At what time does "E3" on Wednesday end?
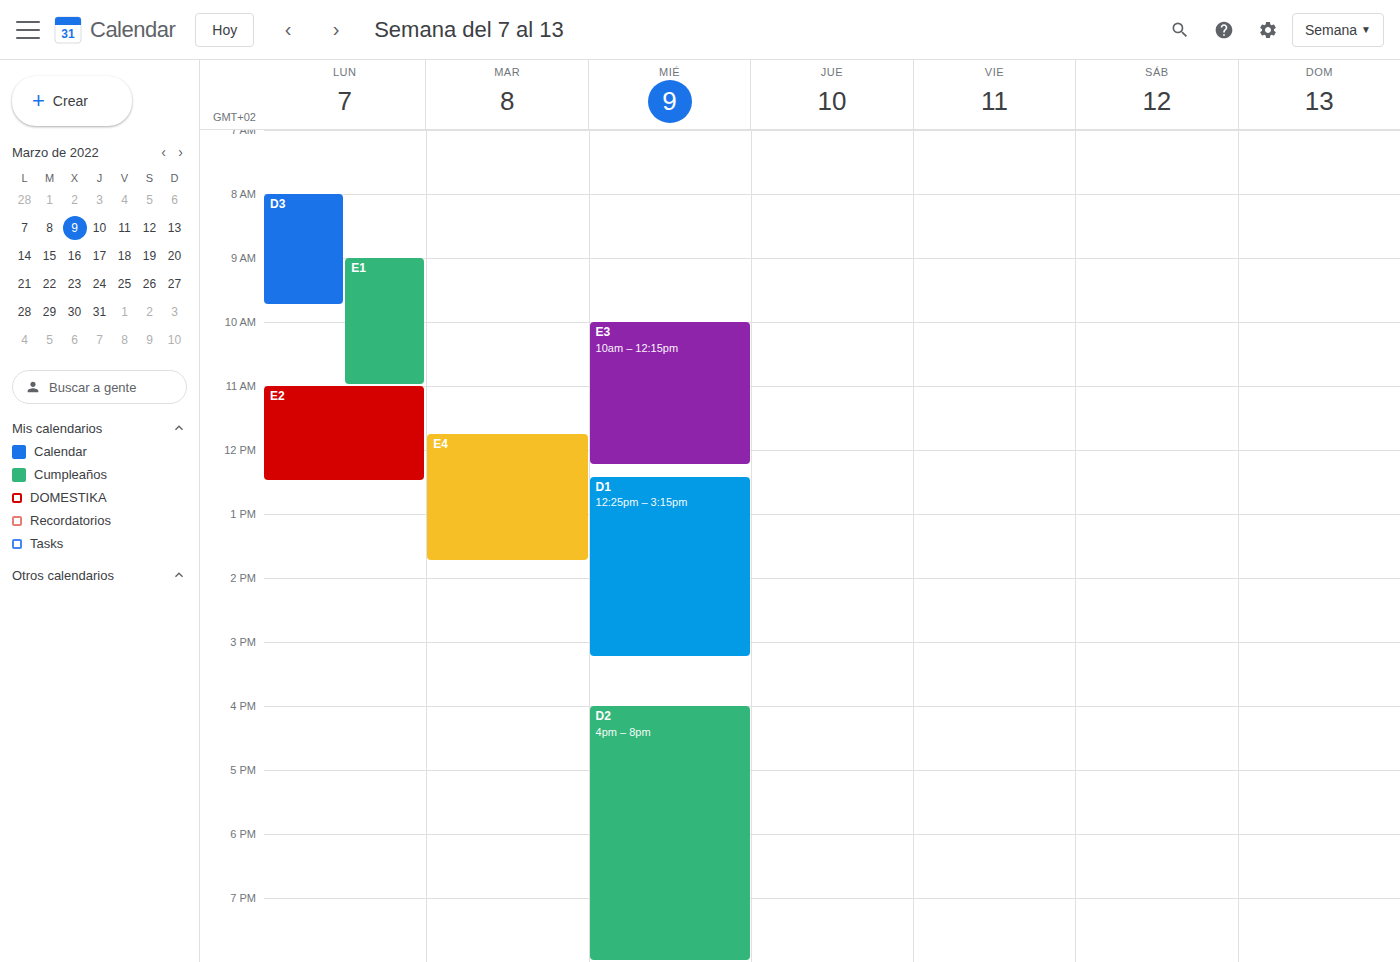
12:15 PM